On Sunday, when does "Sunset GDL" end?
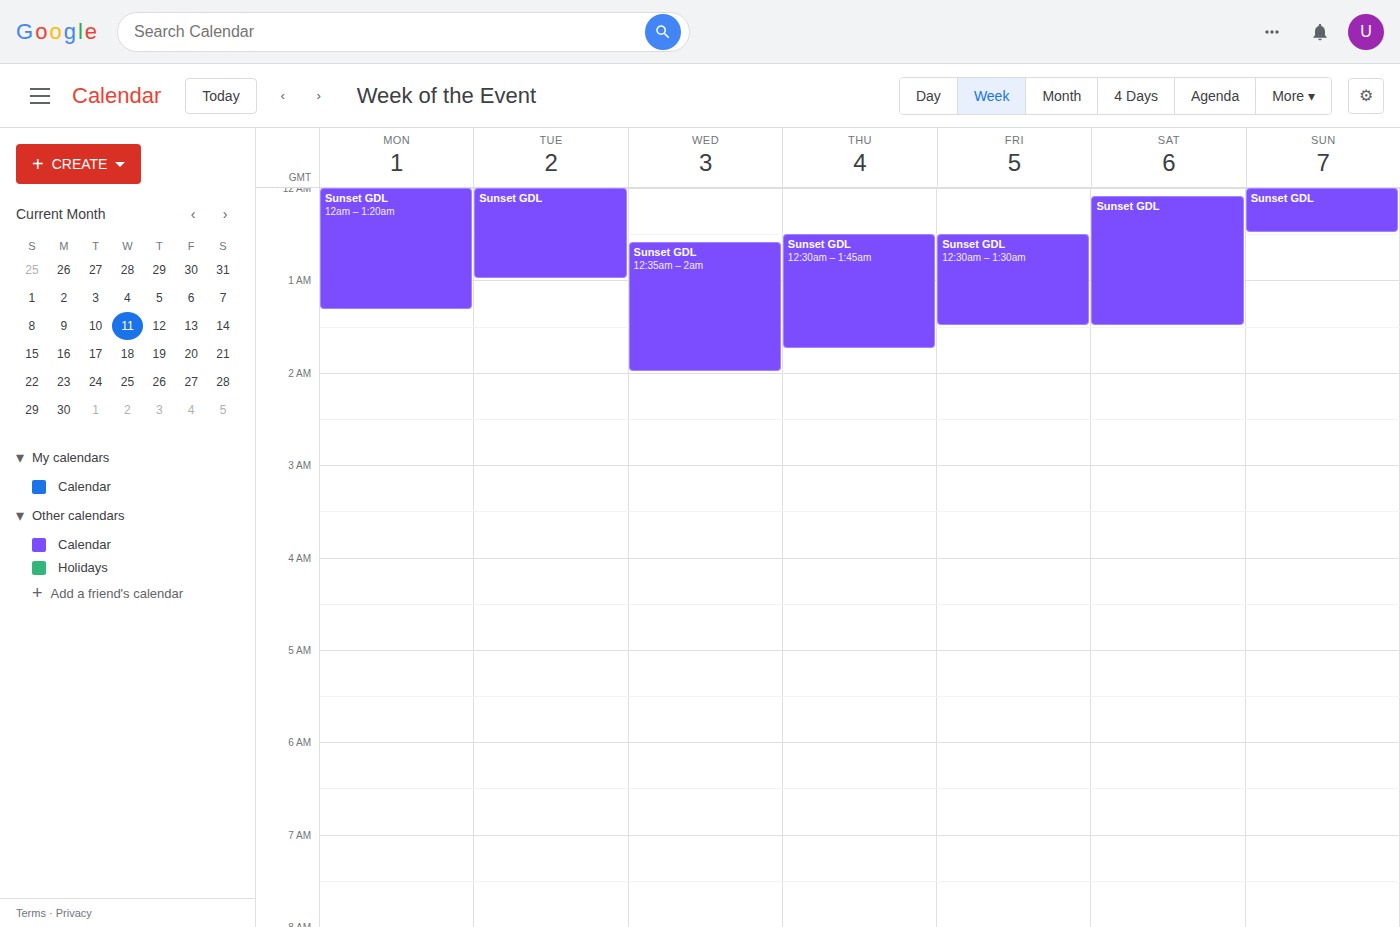
12:30 AM